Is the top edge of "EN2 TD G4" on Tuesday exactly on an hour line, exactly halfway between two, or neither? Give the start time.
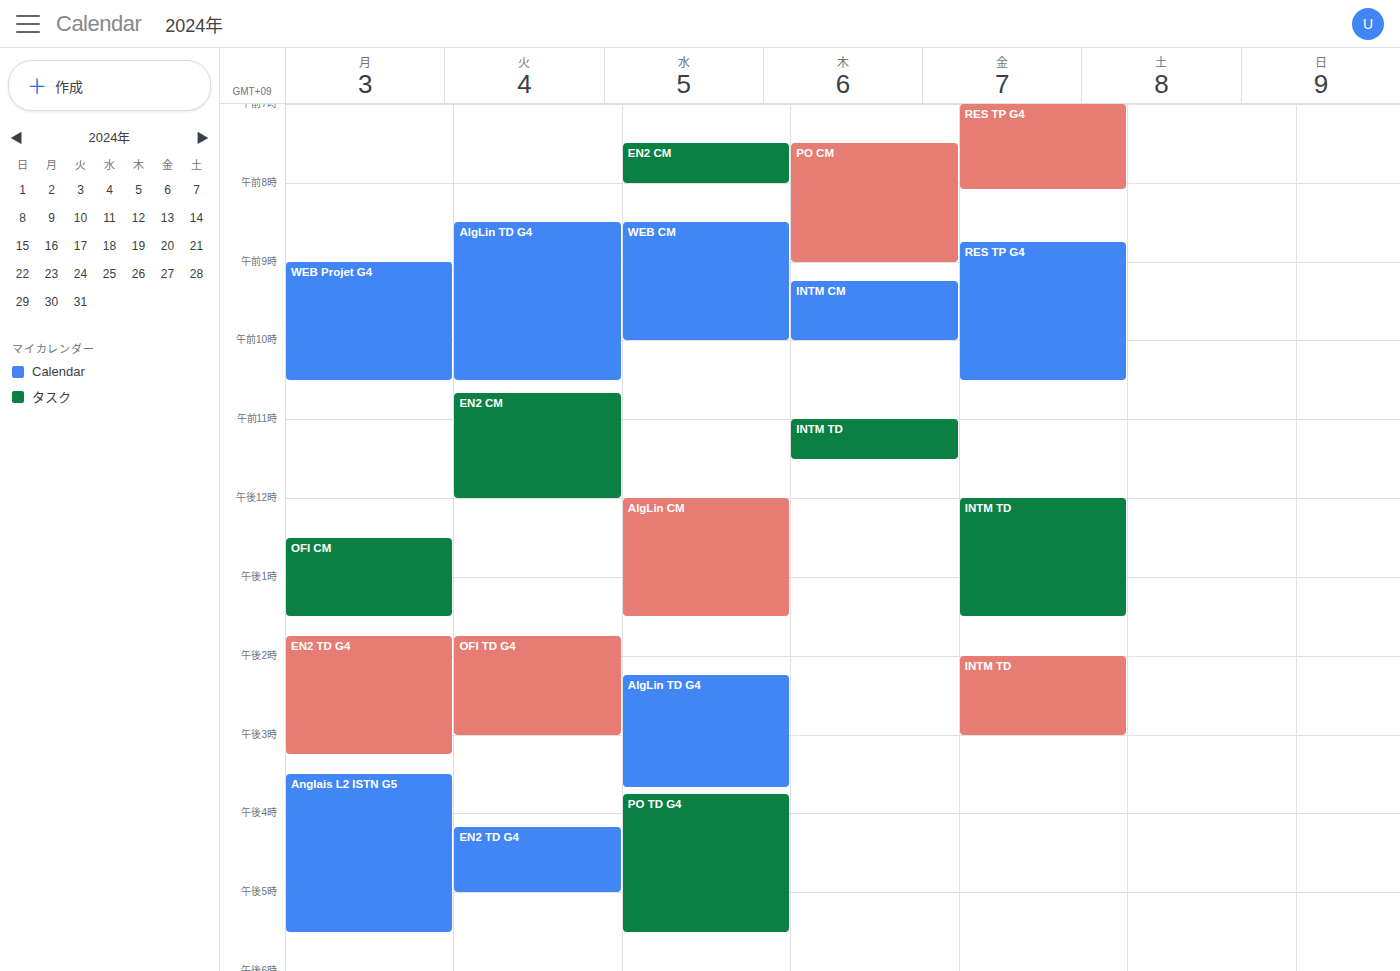
4:10 PM -- neither: 10 minutes below the 4 PM line and 50 minutes above the 5 PM line.